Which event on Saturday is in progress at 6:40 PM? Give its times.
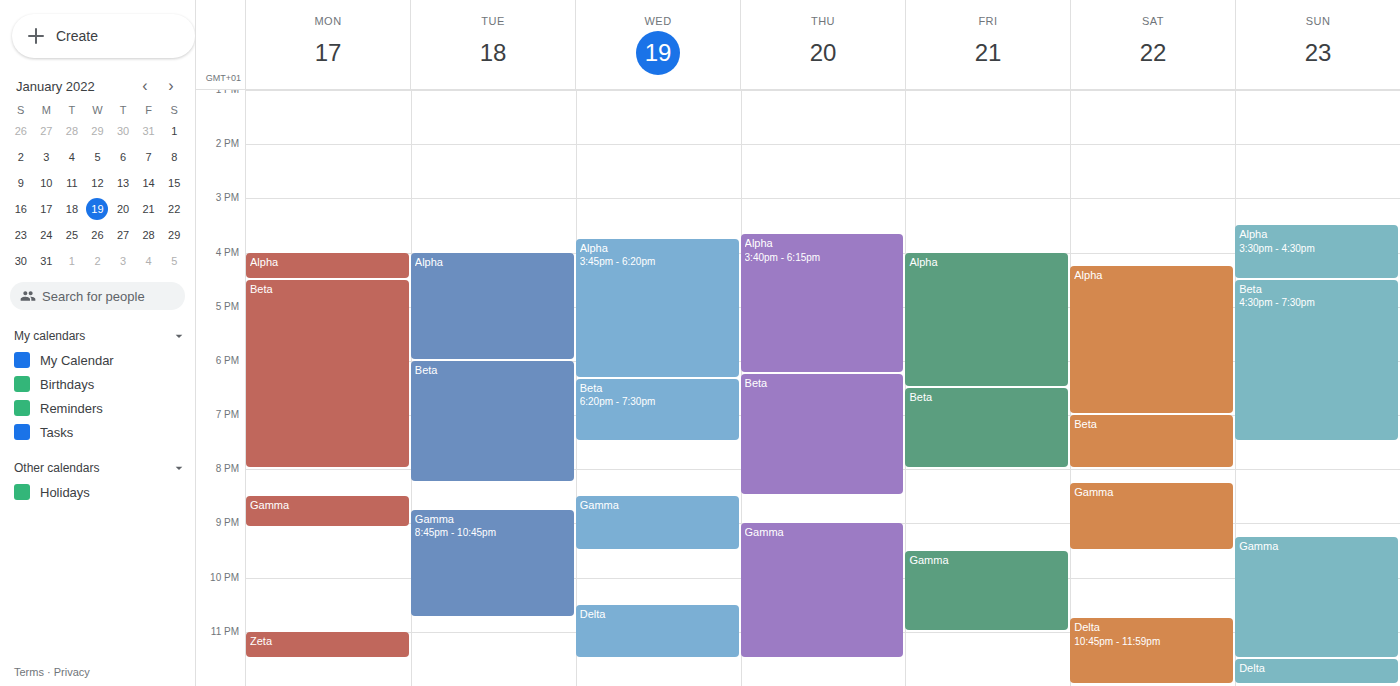
"Alpha", 4:15 PM to 7:00 PM